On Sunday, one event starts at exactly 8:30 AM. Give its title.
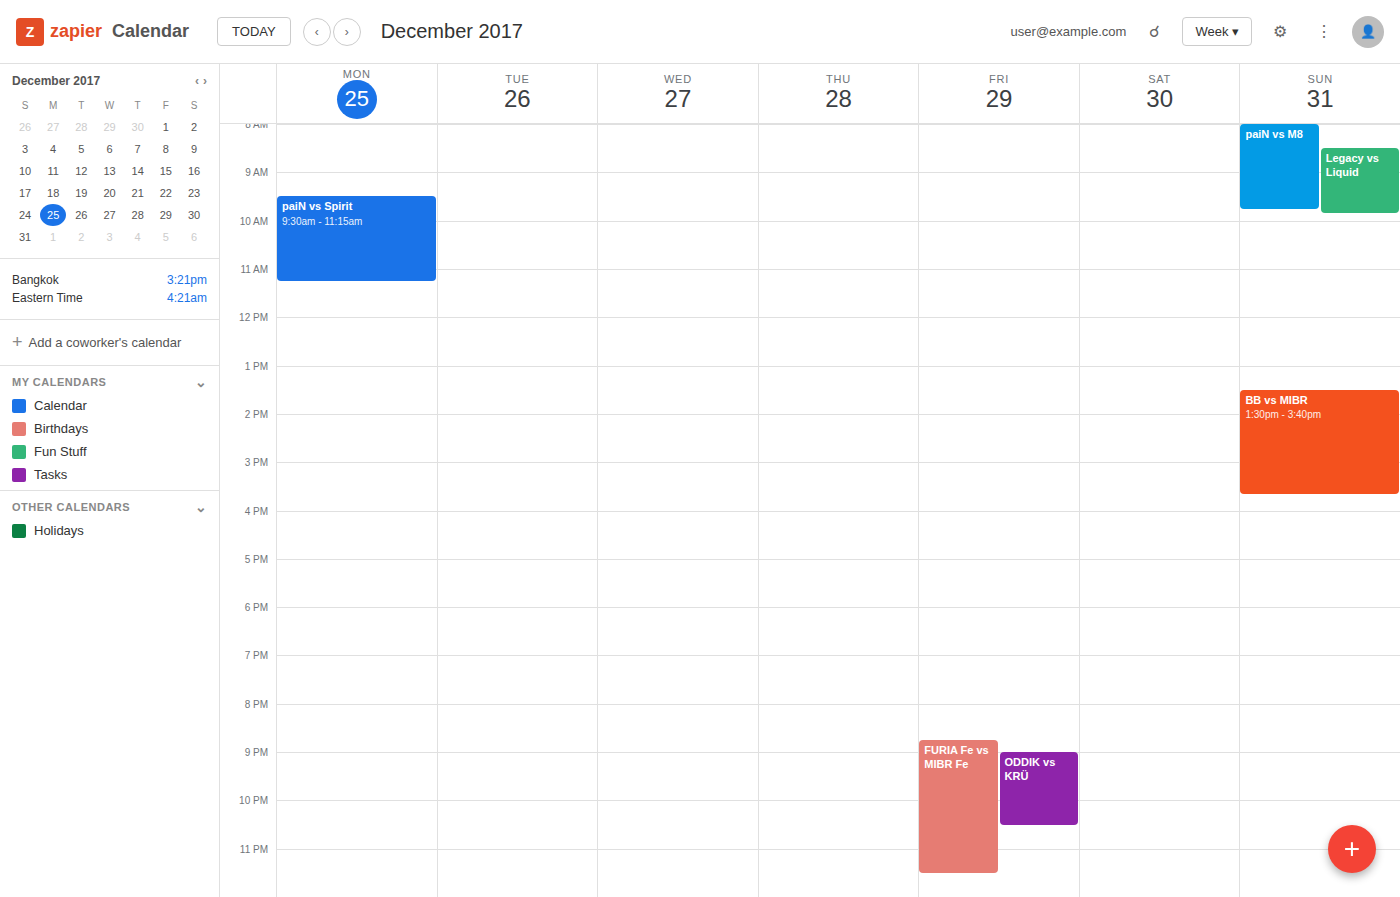
"Legacy vs Liquid"